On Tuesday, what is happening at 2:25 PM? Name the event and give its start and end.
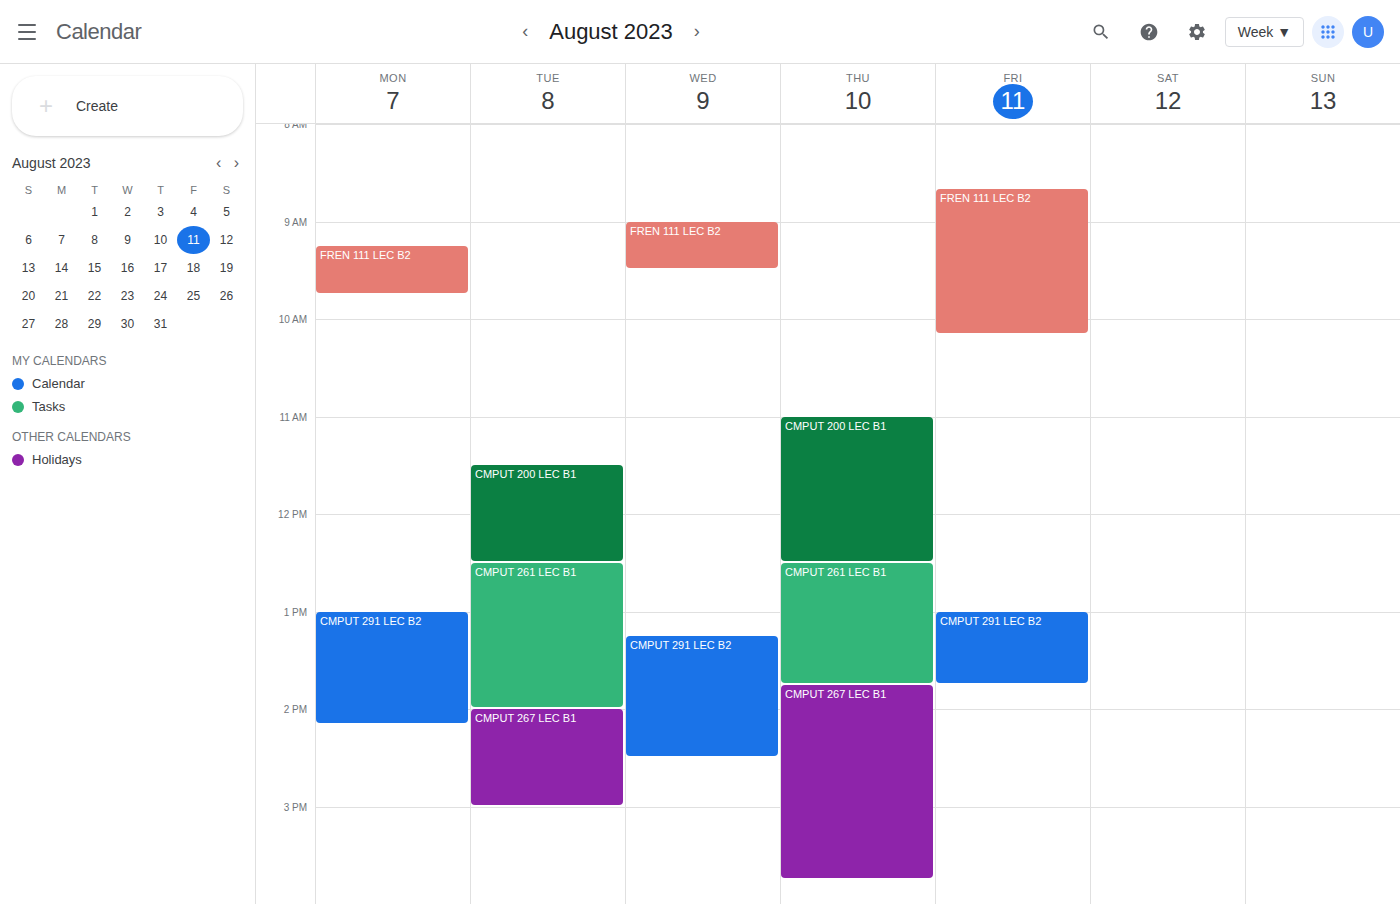
"CMPUT 267 LEC B1", 2:00 PM to 3:00 PM